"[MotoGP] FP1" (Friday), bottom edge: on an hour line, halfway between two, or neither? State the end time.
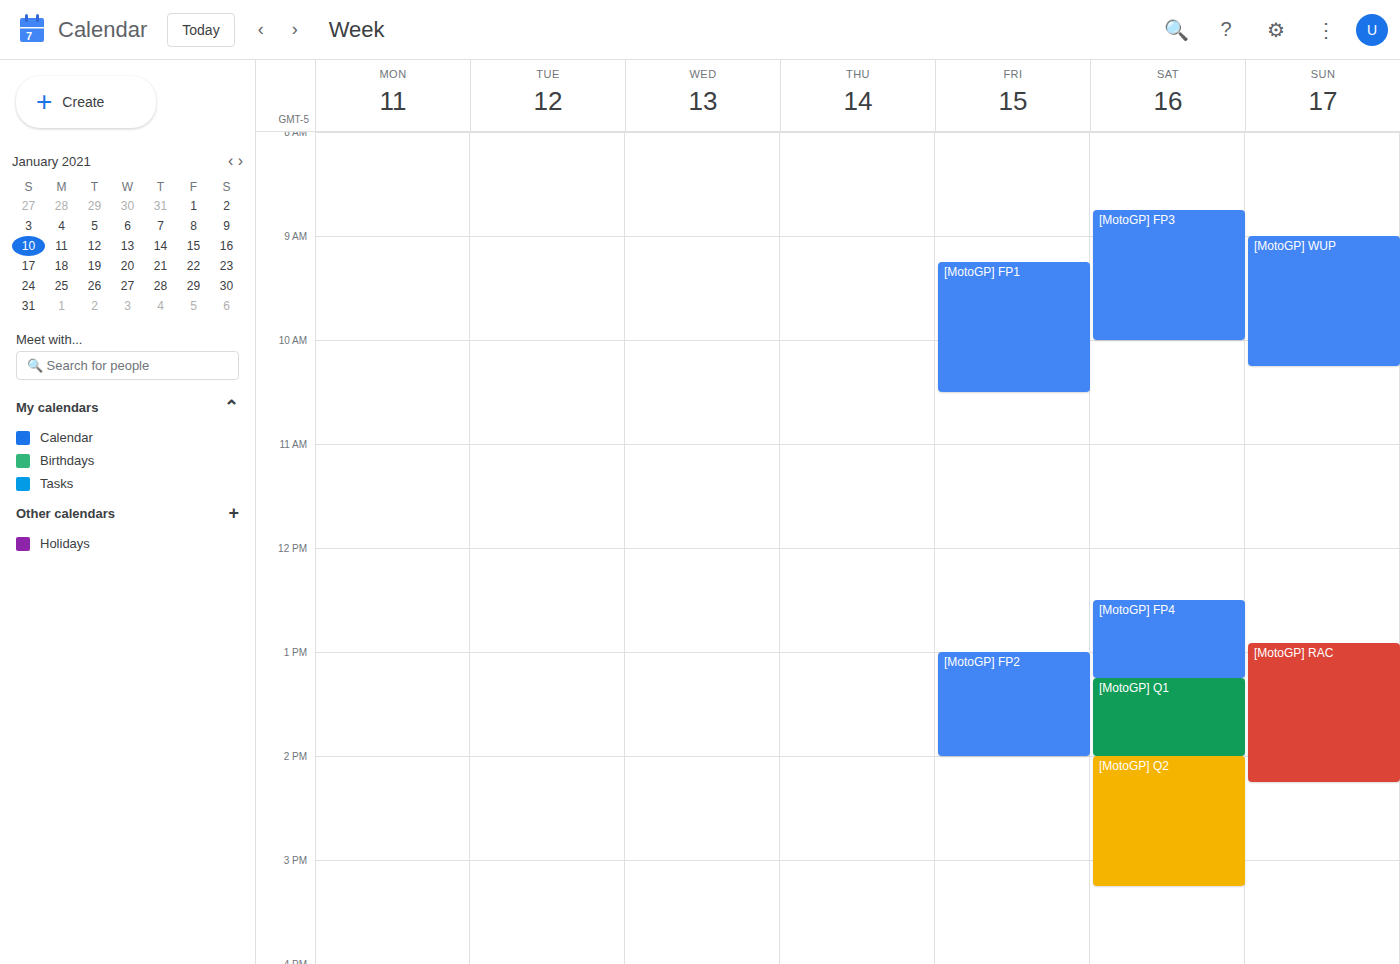
10:30 AM -- halfway between the 10 AM and 11 AM lines.